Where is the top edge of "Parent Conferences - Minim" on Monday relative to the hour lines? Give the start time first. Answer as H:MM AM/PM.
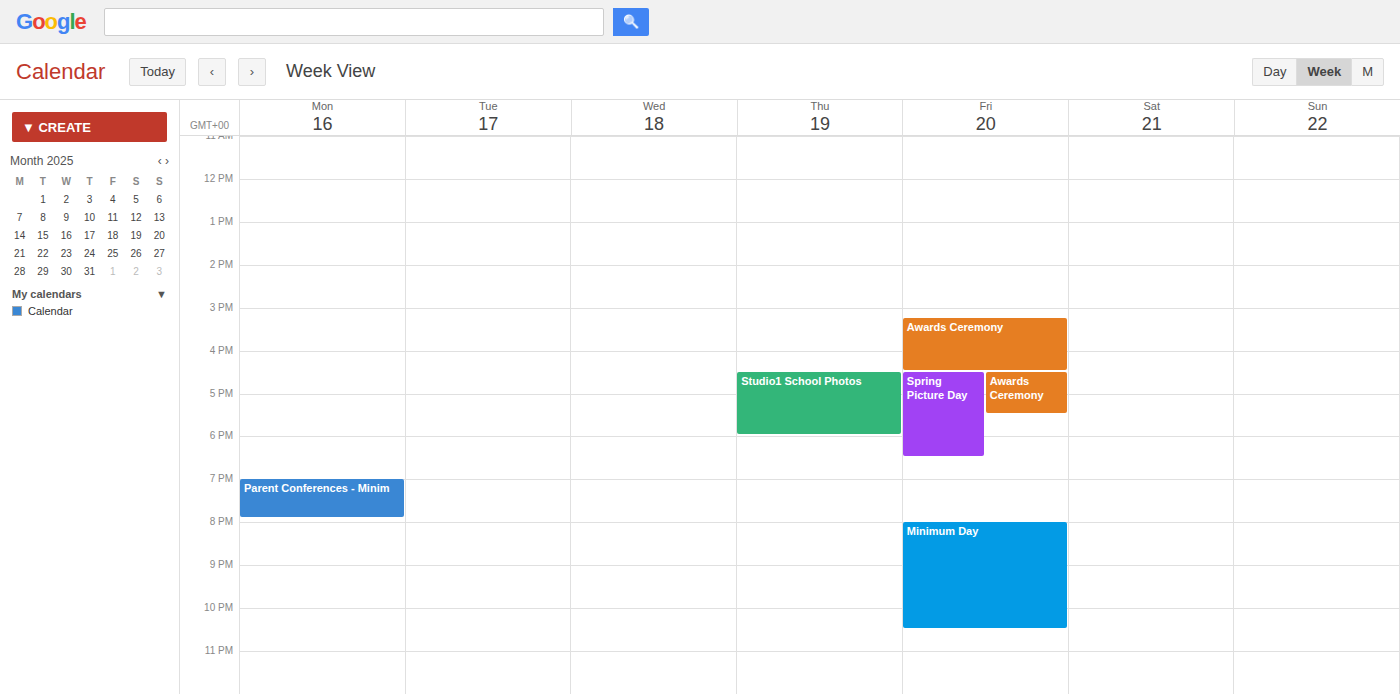
7:00 PM -- exactly on the 7 PM line.